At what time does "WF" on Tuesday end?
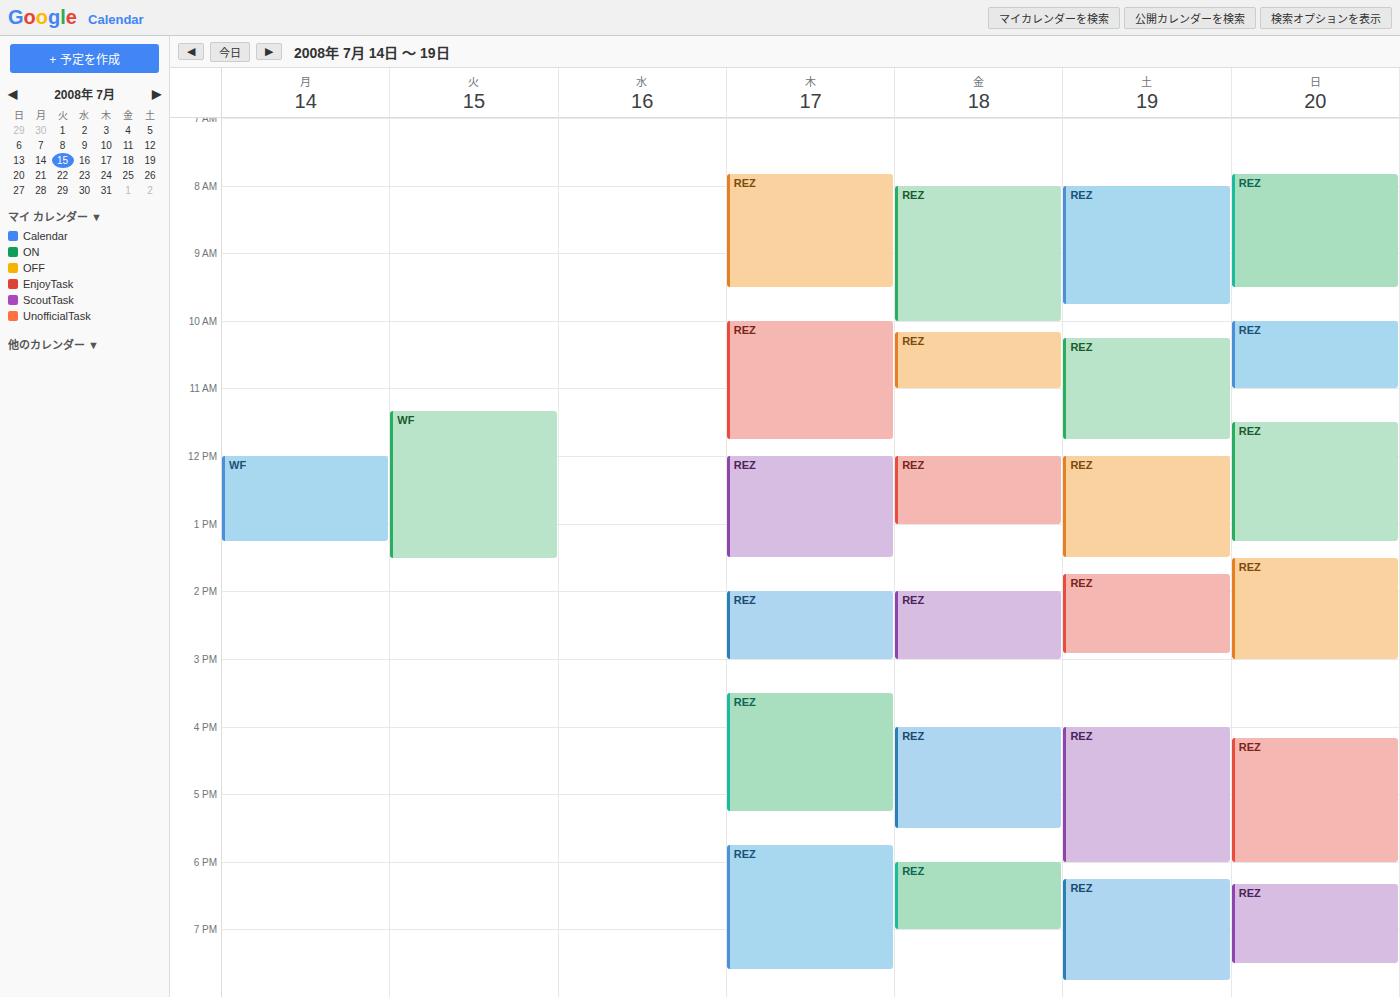
13:30